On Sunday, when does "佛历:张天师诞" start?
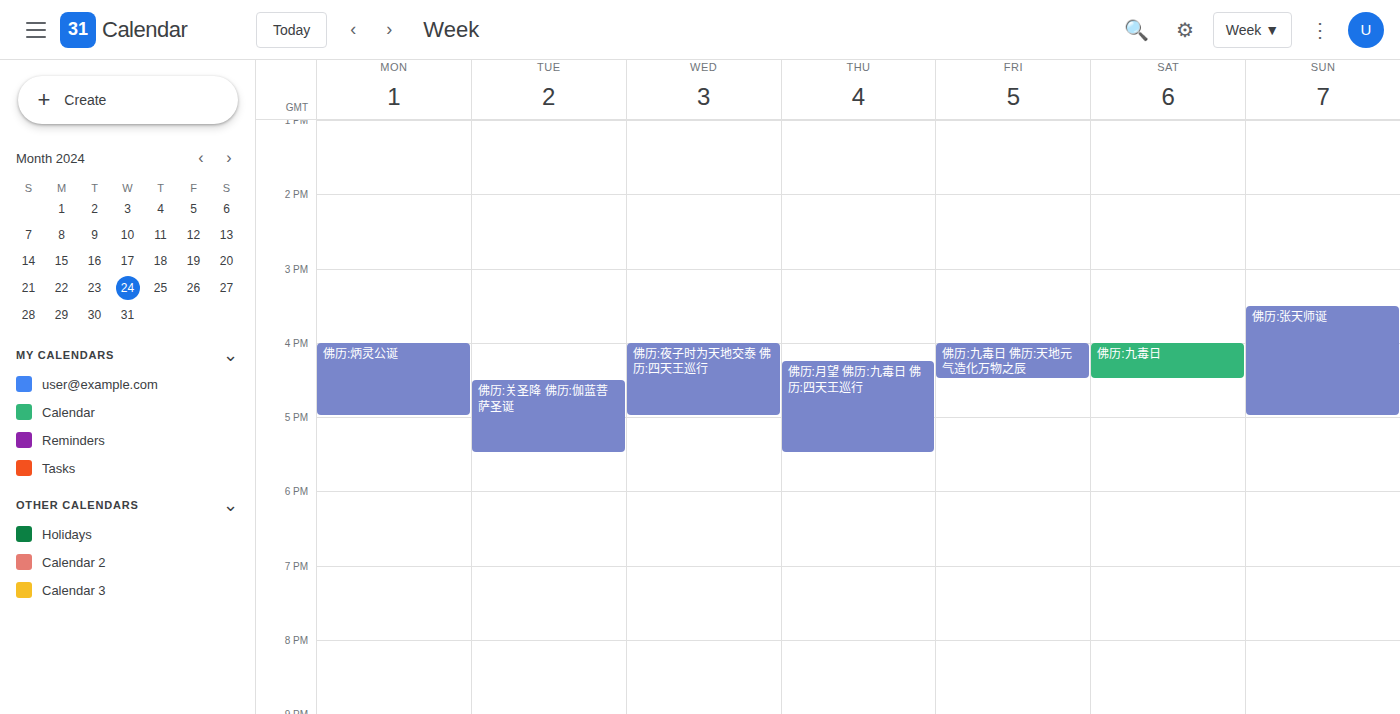
3:30 PM